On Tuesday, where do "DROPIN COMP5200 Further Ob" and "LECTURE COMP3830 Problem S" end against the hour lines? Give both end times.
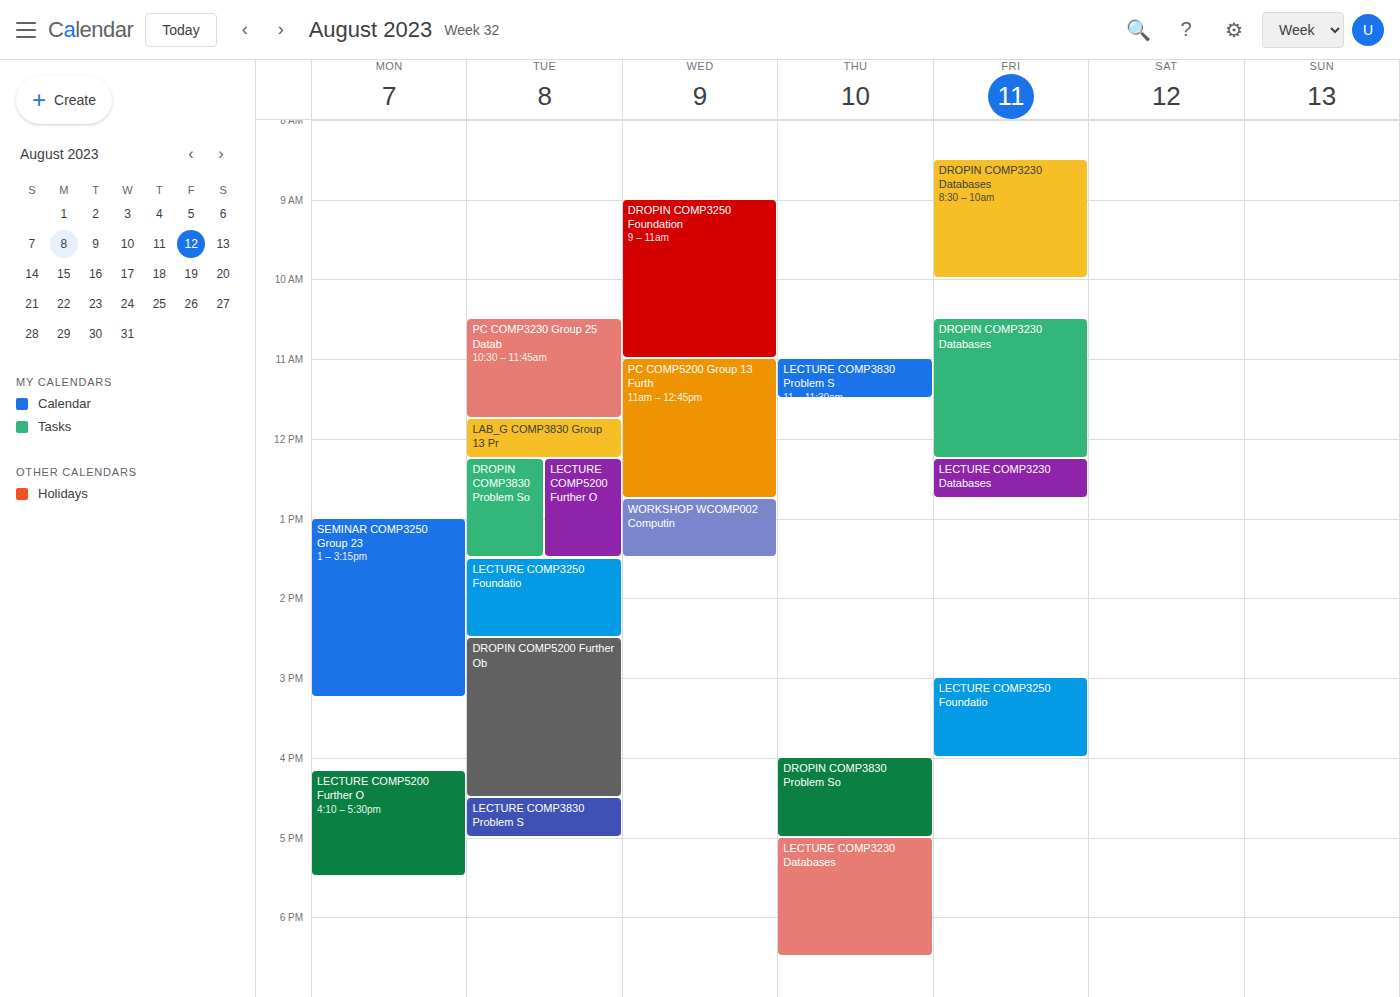
"DROPIN COMP5200 Further Ob": 4:30 PM, halfway between the 4 PM and 5 PM lines. "LECTURE COMP3830 Problem S": 5:00 PM, exactly on the 5 PM line.